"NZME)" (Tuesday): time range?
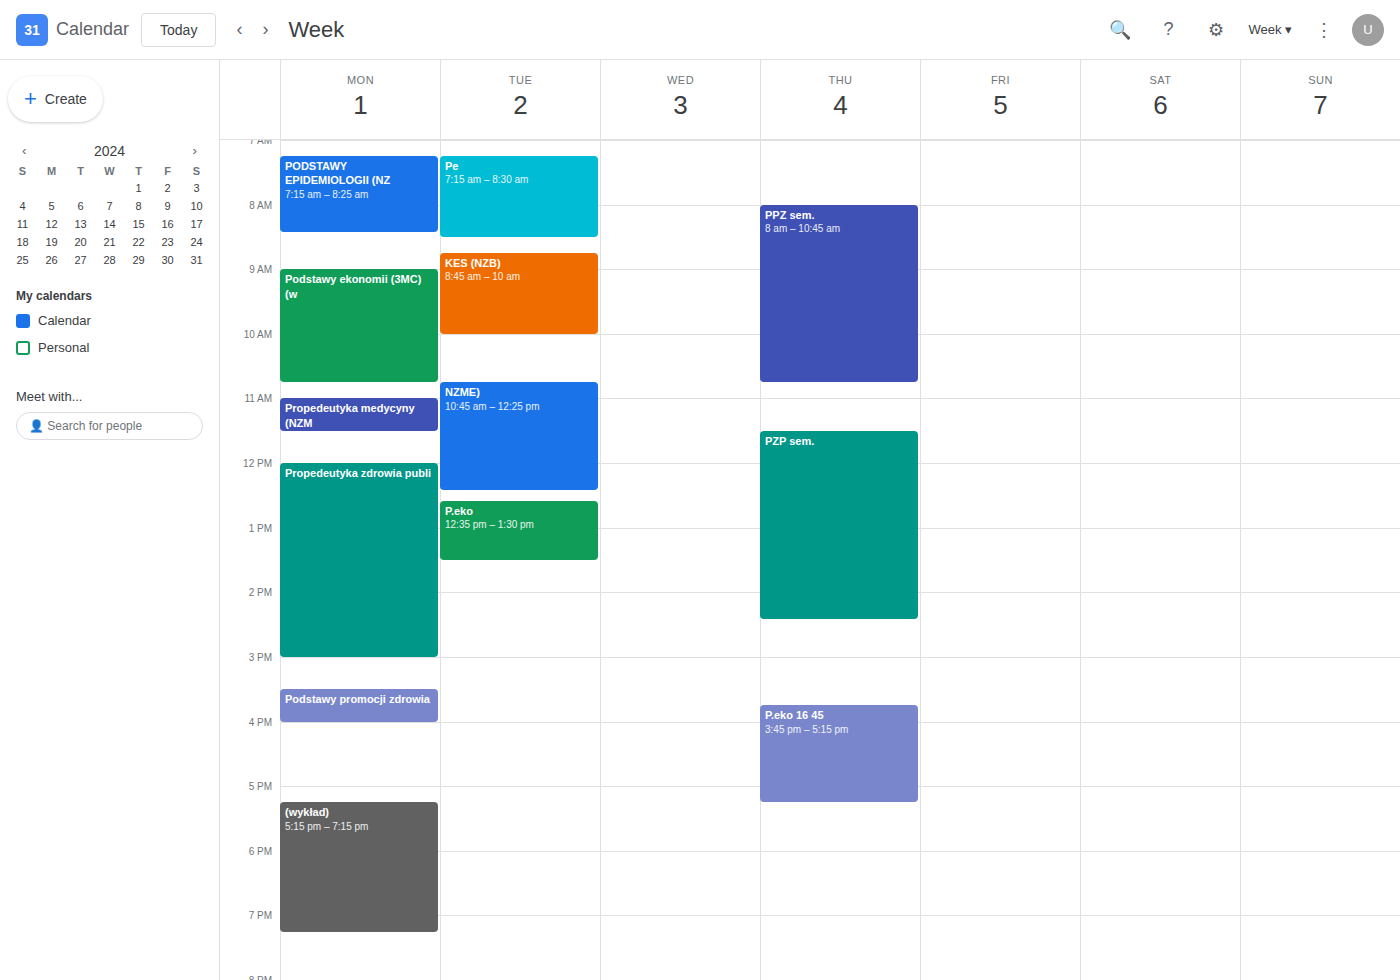
10:45 to 12:25